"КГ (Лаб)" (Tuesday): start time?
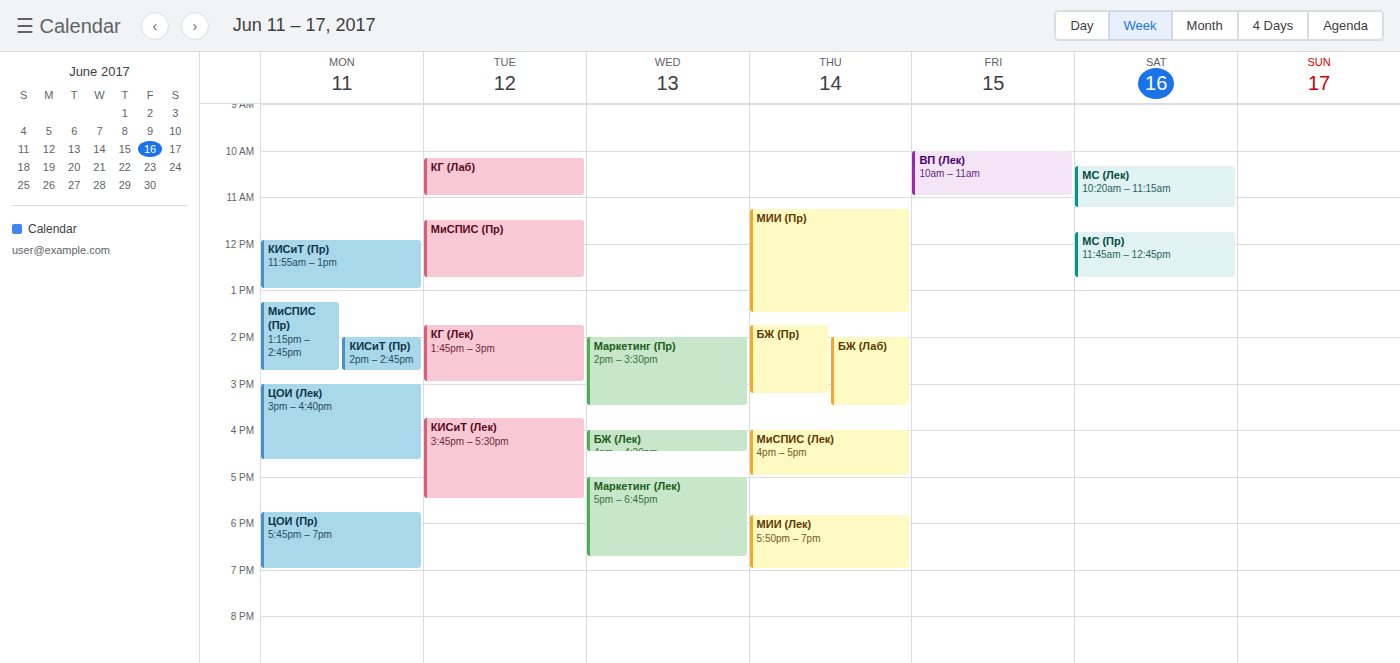
10:10 AM